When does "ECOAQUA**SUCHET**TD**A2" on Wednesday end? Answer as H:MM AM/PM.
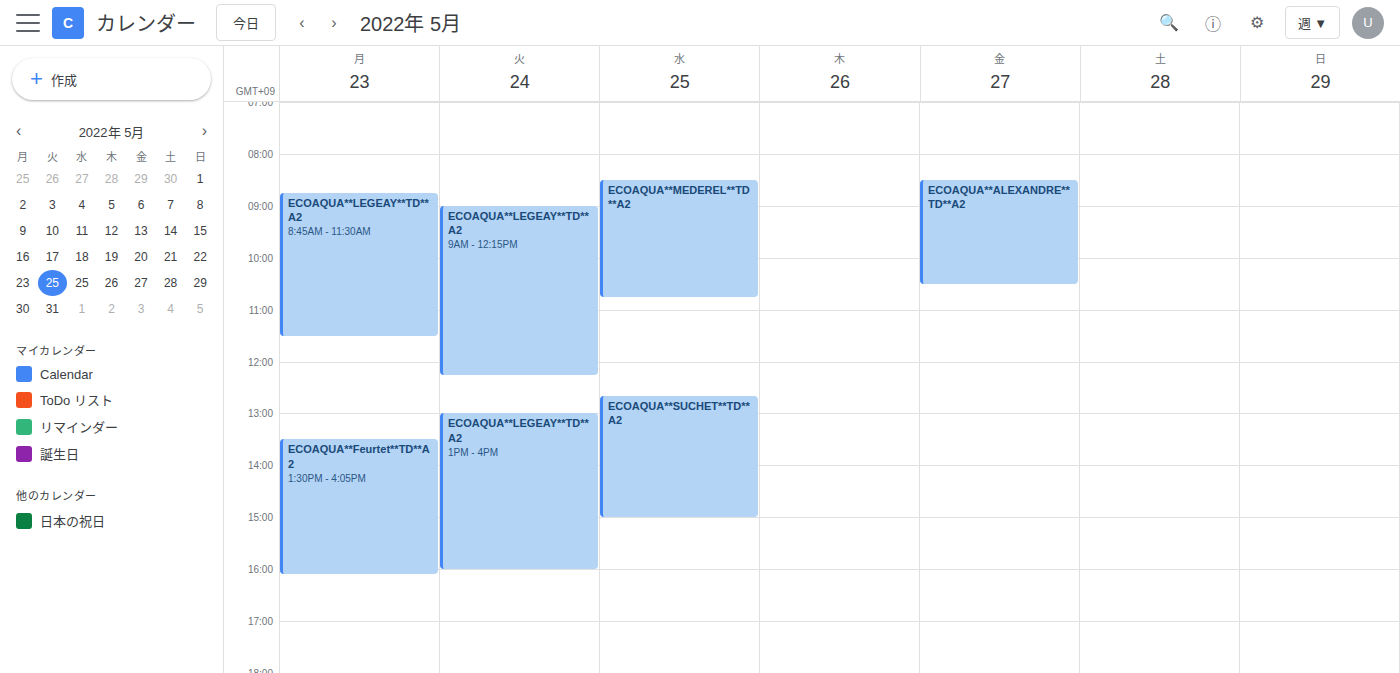
3:00 PM